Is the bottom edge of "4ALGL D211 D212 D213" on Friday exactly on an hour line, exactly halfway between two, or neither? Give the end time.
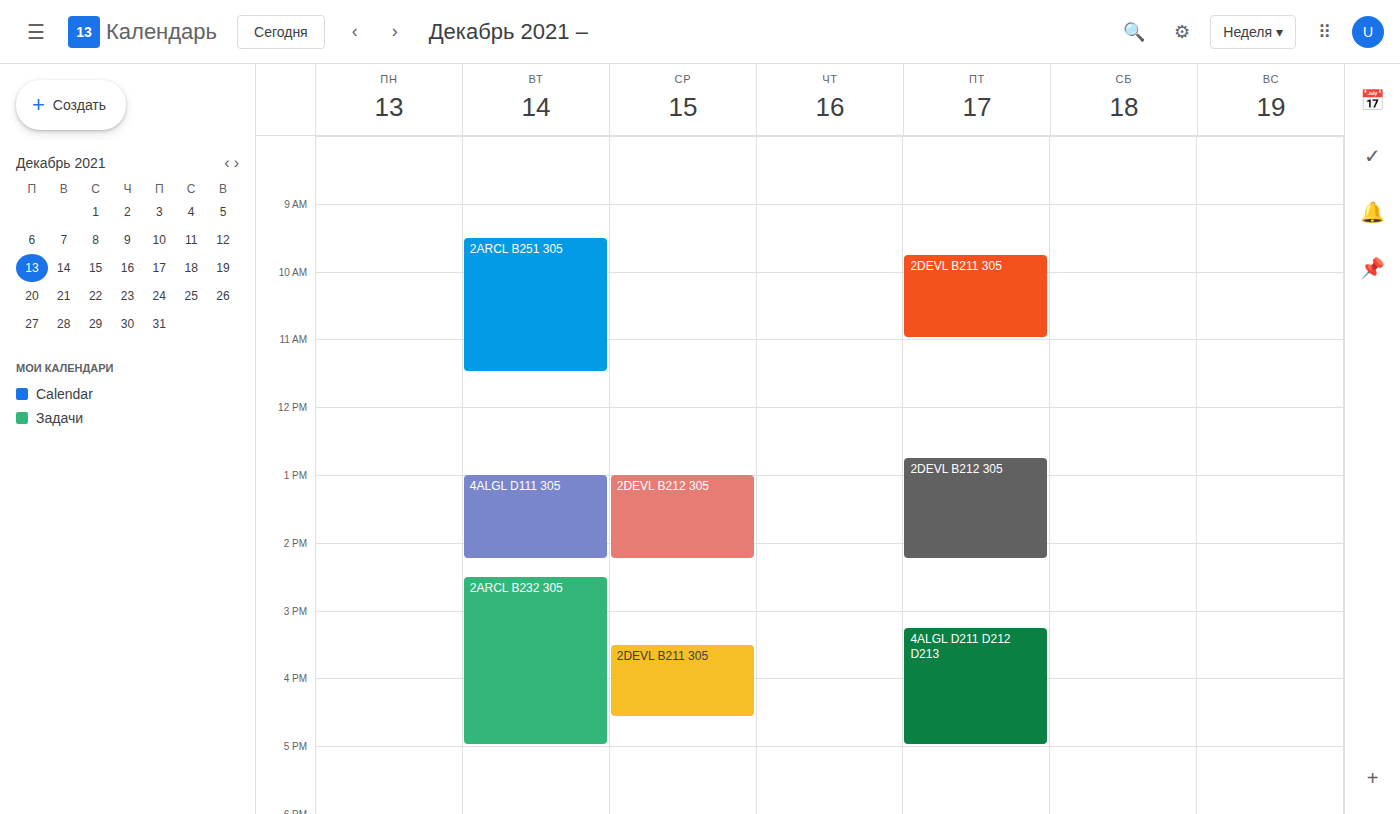
5:00 PM -- exactly on the 5 PM line.